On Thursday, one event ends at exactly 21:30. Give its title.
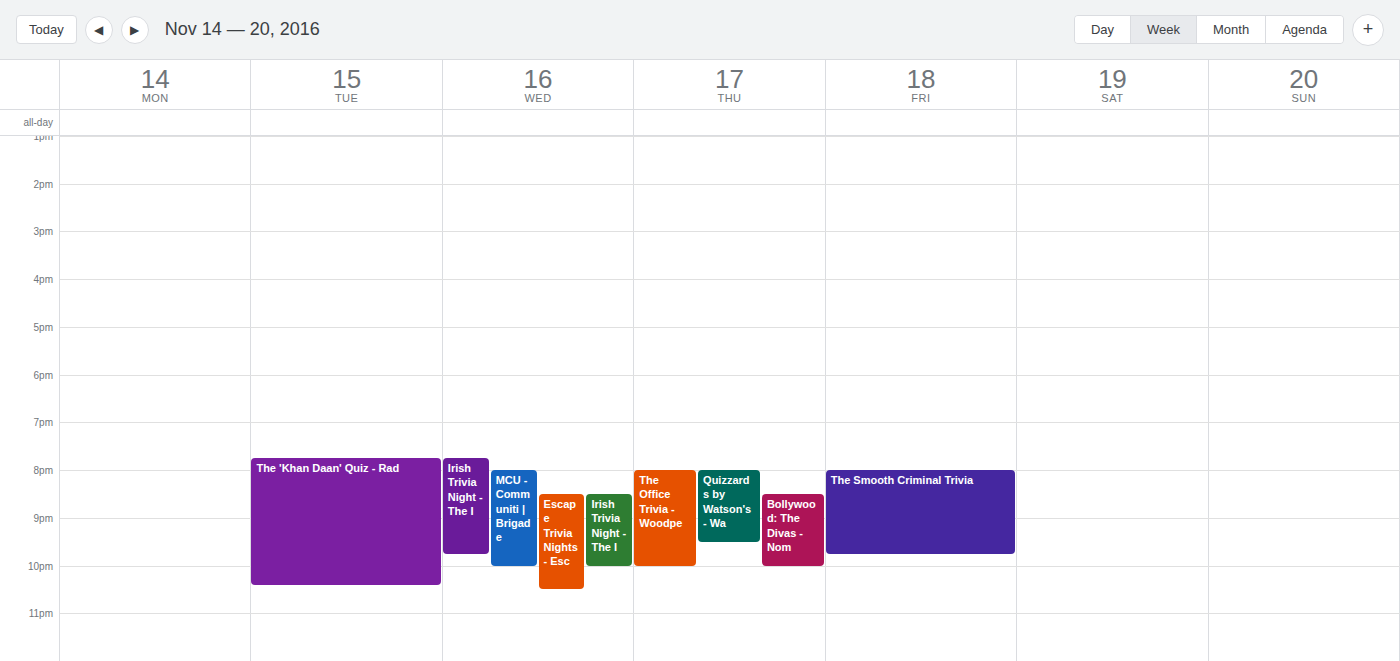
"Quizzards by Watson's - Wa"